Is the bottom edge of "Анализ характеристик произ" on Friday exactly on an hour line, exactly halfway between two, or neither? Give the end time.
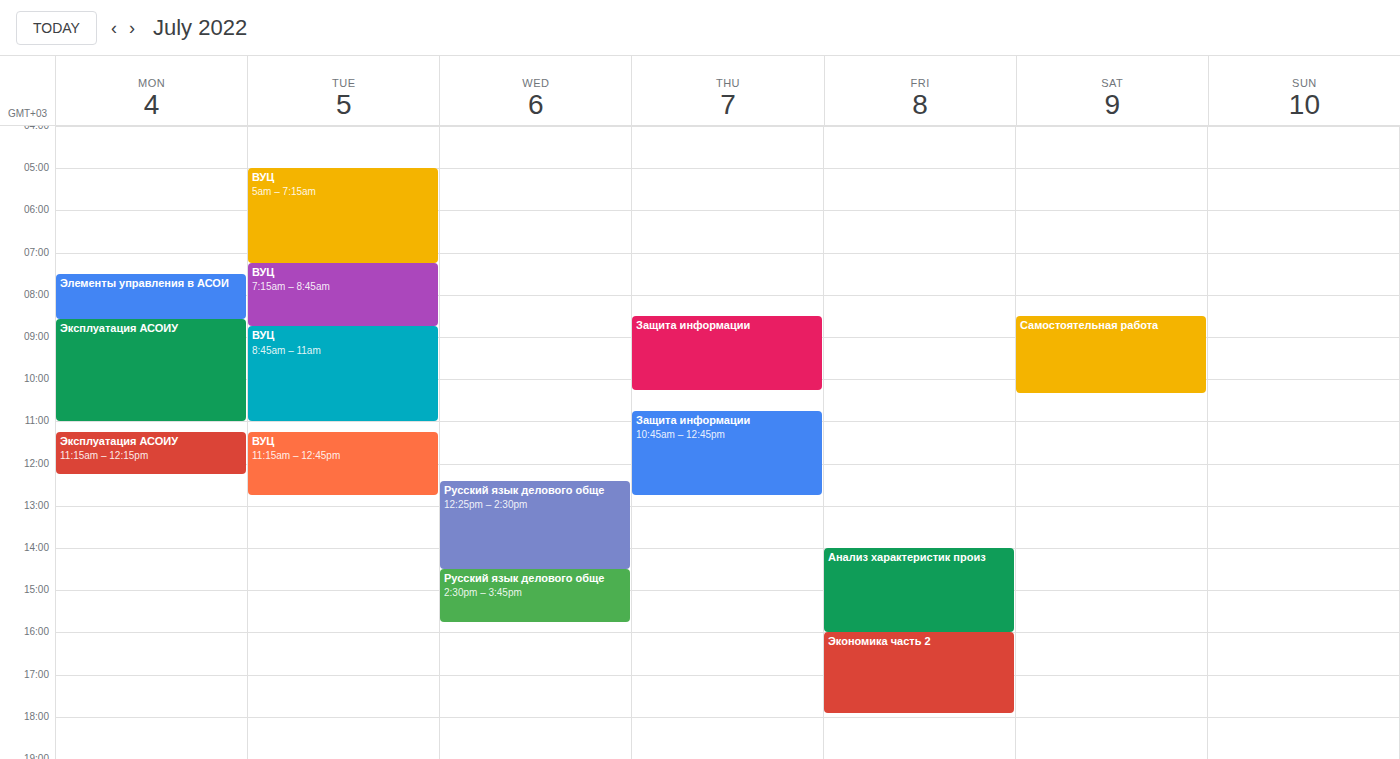
4:00 PM -- exactly on the 4 PM line.